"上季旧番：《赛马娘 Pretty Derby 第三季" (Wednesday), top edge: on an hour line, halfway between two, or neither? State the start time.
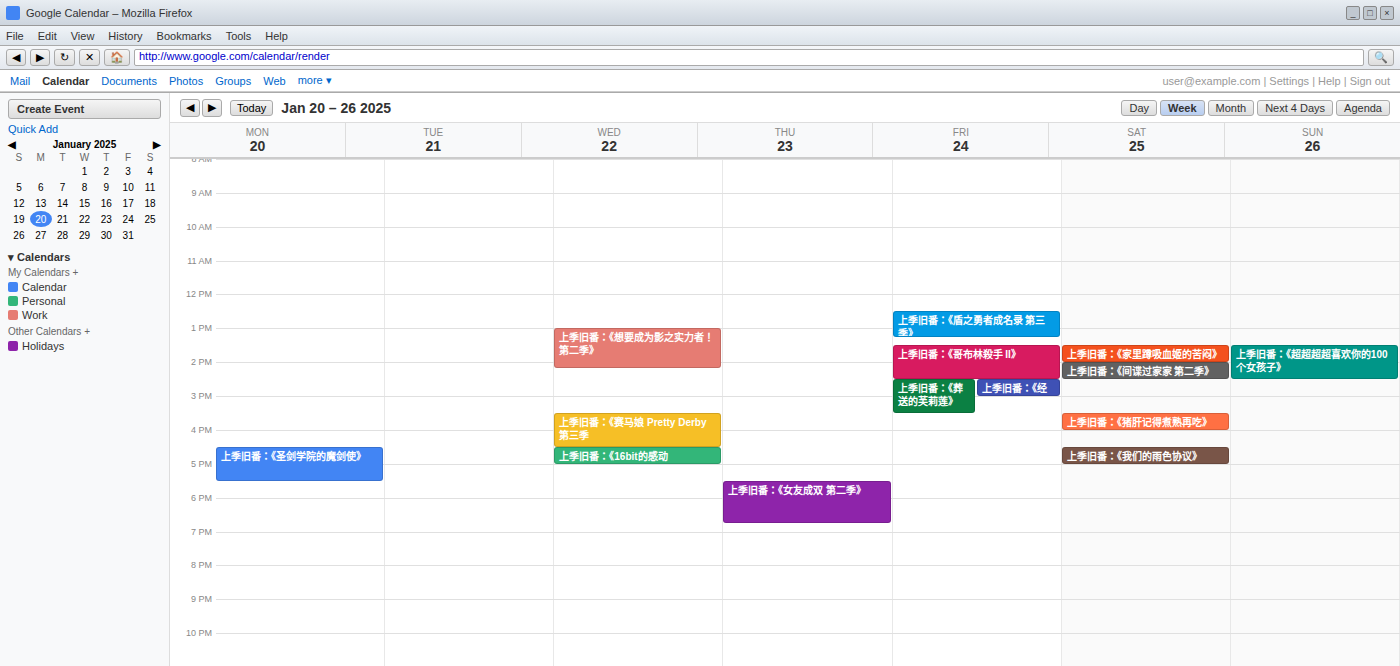
15:30 -- halfway between the 15:00 and 16:00 lines.